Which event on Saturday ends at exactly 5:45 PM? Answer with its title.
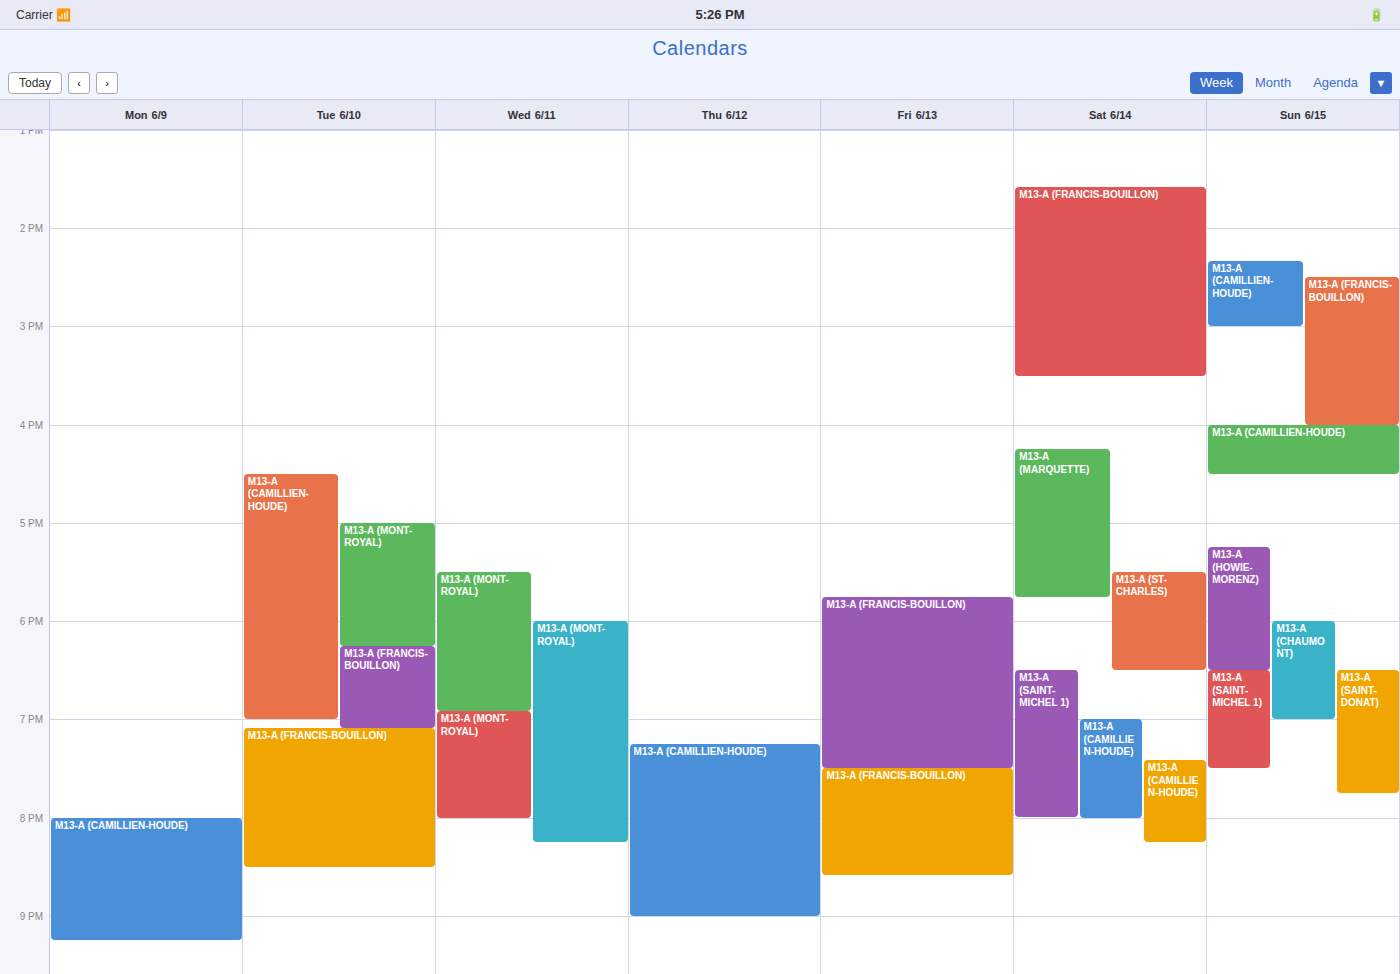
"M13-A (MARQUETTE)"